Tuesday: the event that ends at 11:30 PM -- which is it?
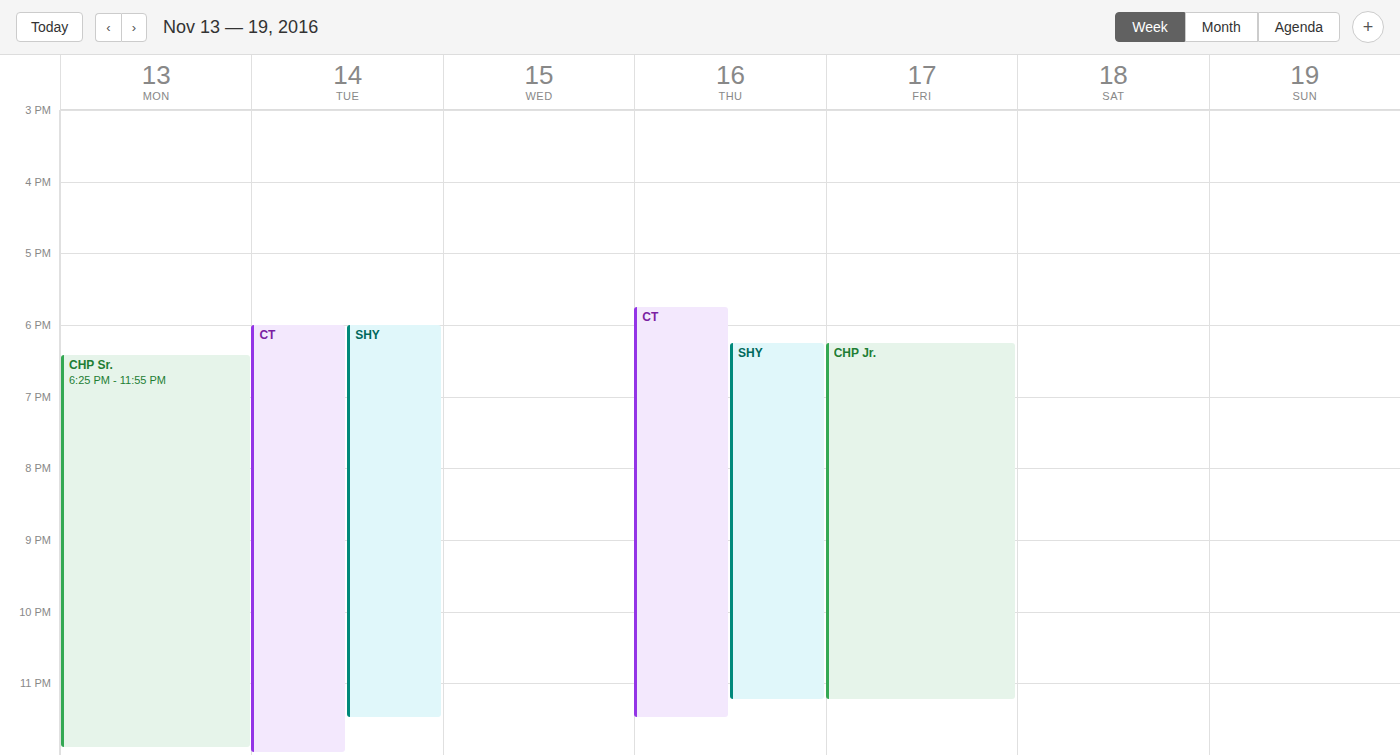
"SHY"